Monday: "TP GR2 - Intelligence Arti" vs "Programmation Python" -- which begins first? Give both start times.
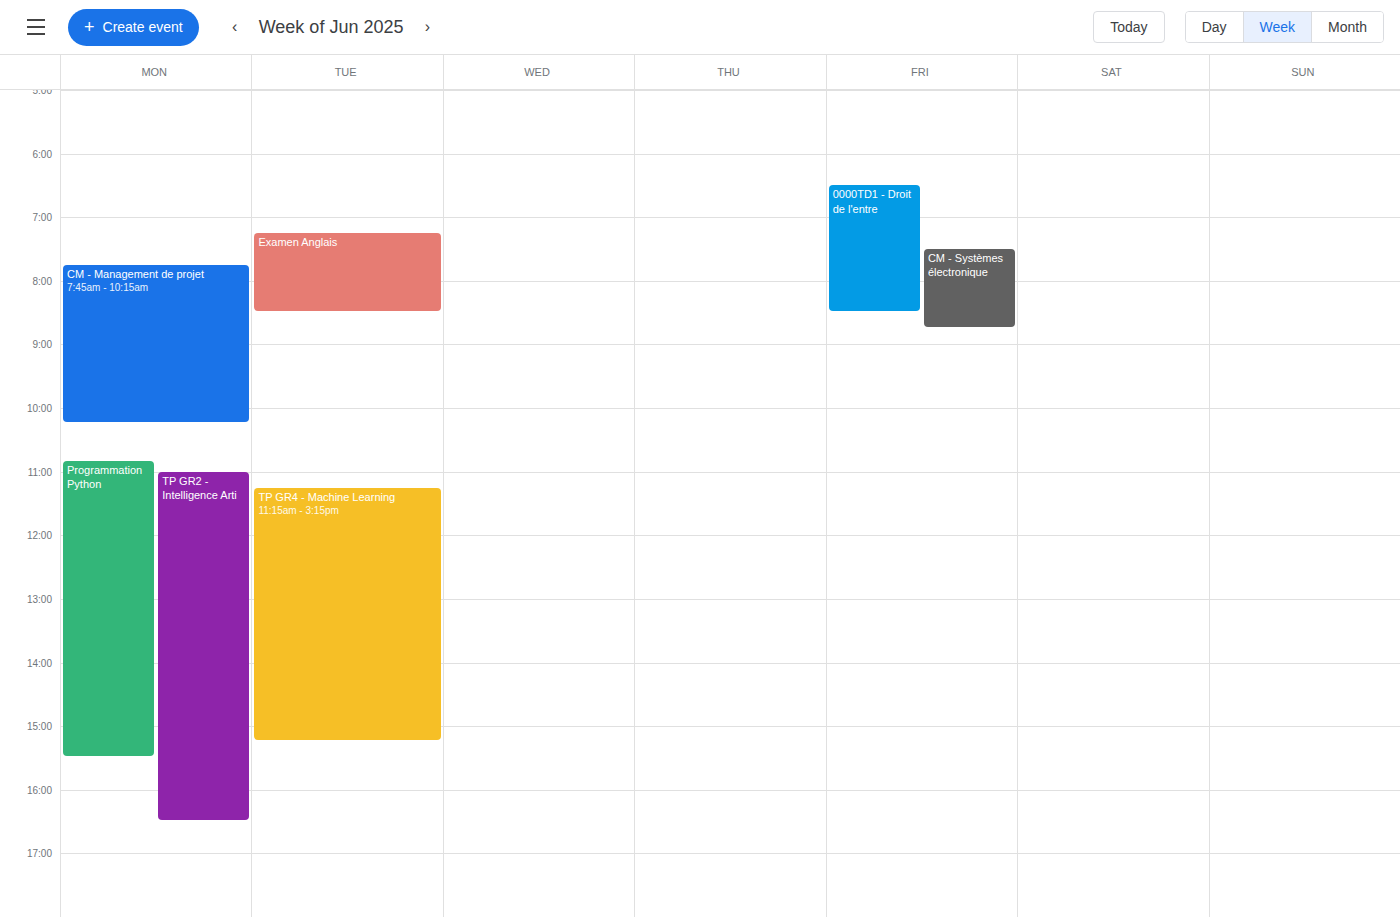
"Programmation Python" 10:50; "TP GR2 - Intelligence Arti" 11:00.